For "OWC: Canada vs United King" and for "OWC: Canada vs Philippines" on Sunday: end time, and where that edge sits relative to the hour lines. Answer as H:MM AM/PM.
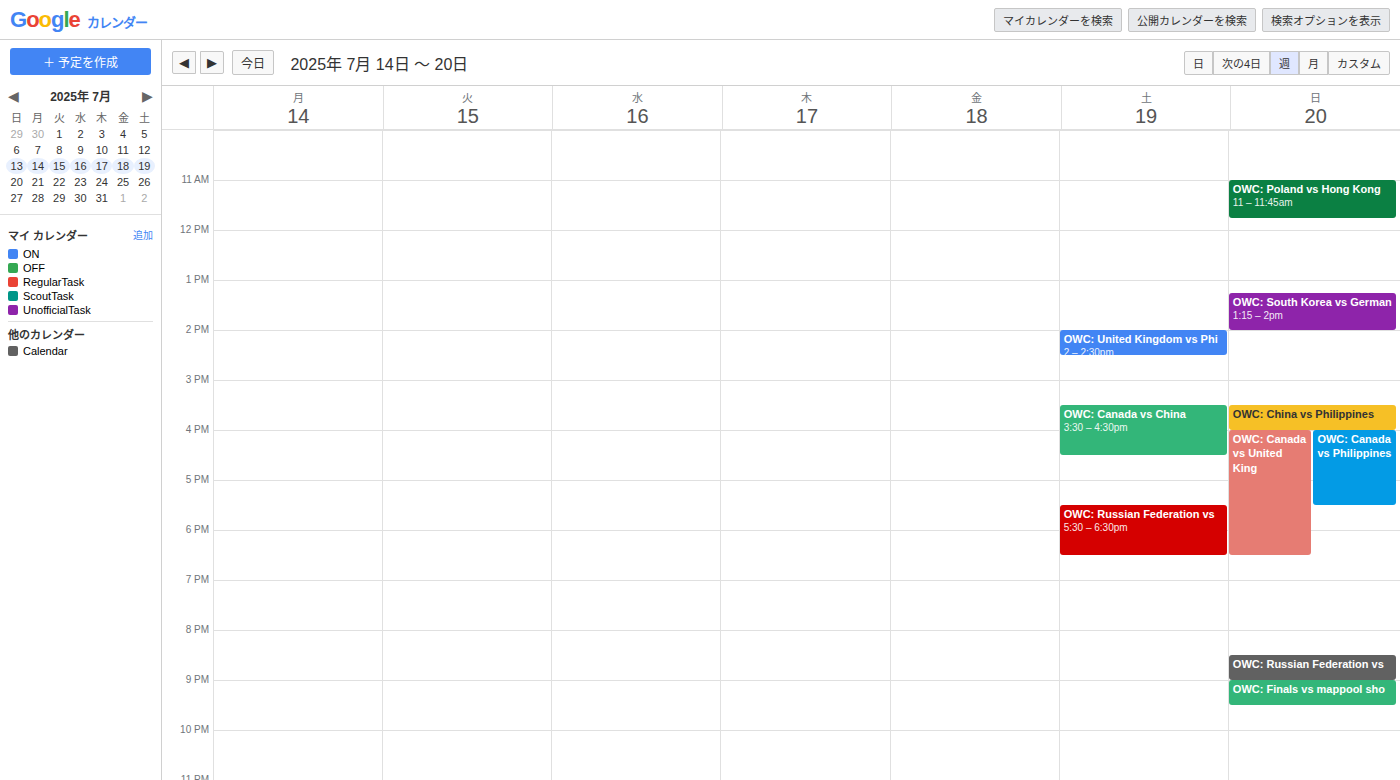
"OWC: Canada vs United King": 6:30 PM, halfway between the 6 PM and 7 PM lines. "OWC: Canada vs Philippines": 5:30 PM, halfway between the 5 PM and 6 PM lines.